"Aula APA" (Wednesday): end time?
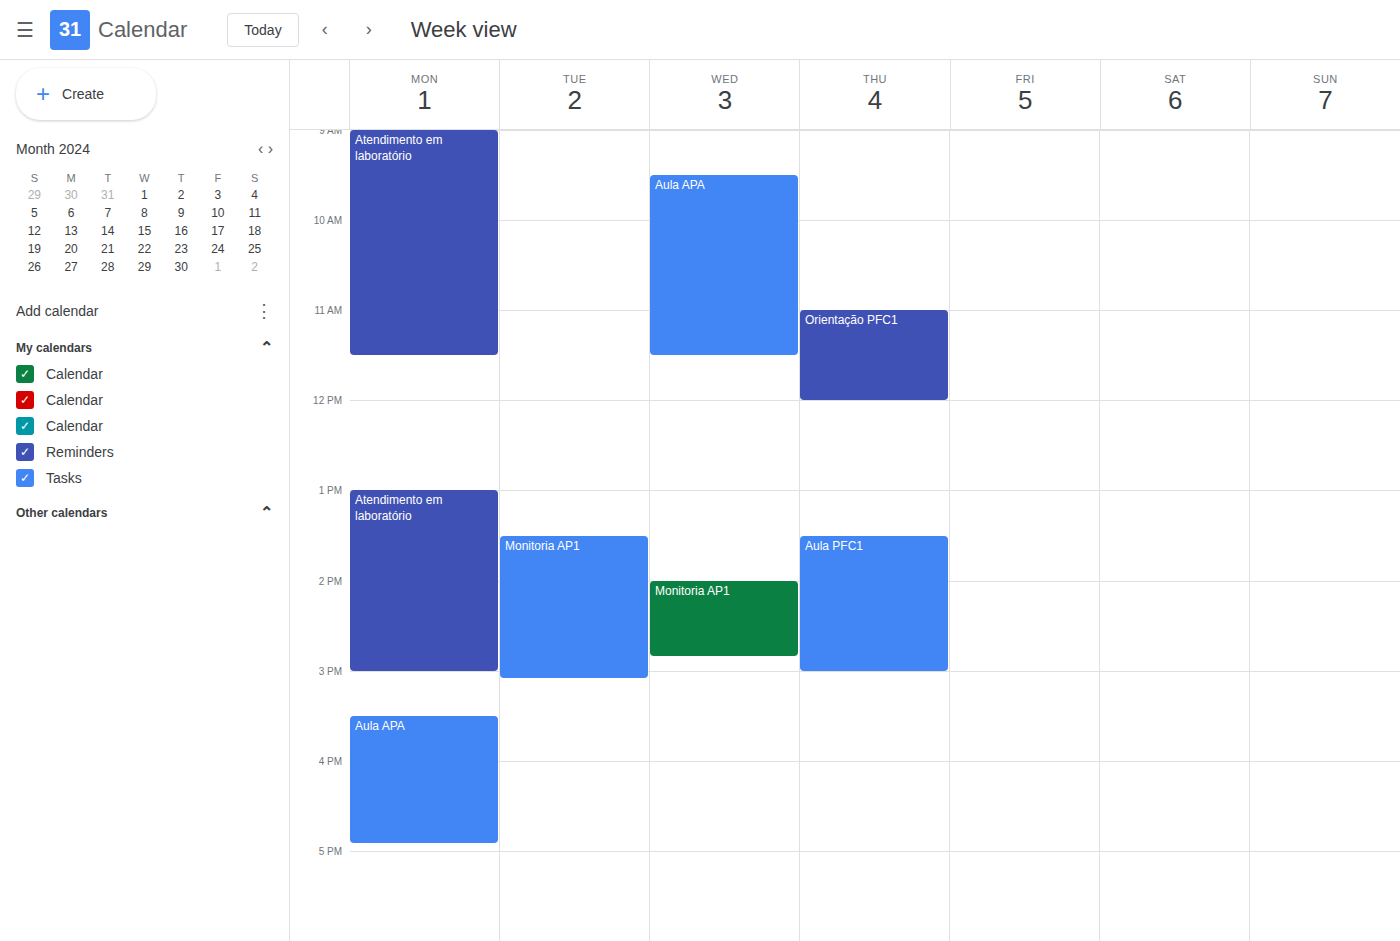
11:30